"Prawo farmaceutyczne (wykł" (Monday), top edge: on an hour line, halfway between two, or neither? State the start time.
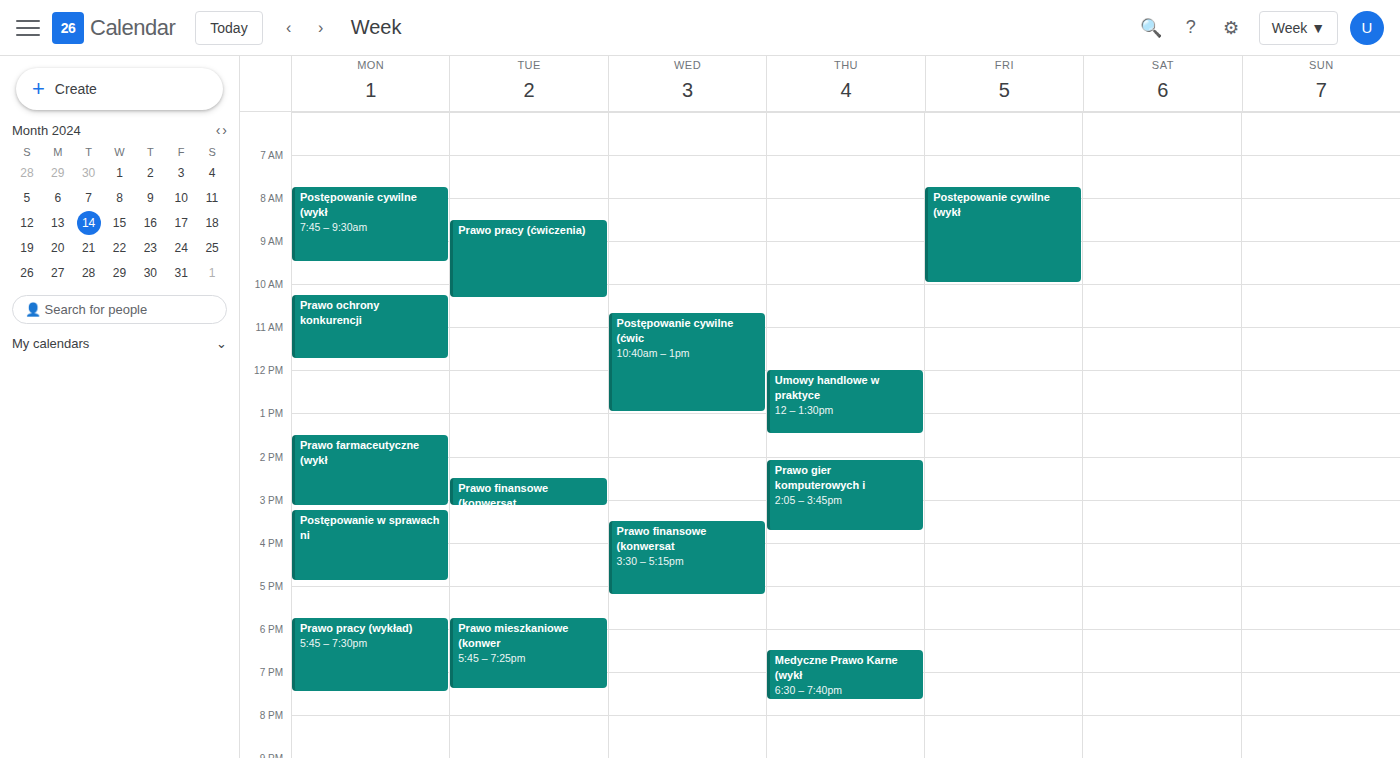
1:30 PM -- halfway between the 1 PM and 2 PM lines.